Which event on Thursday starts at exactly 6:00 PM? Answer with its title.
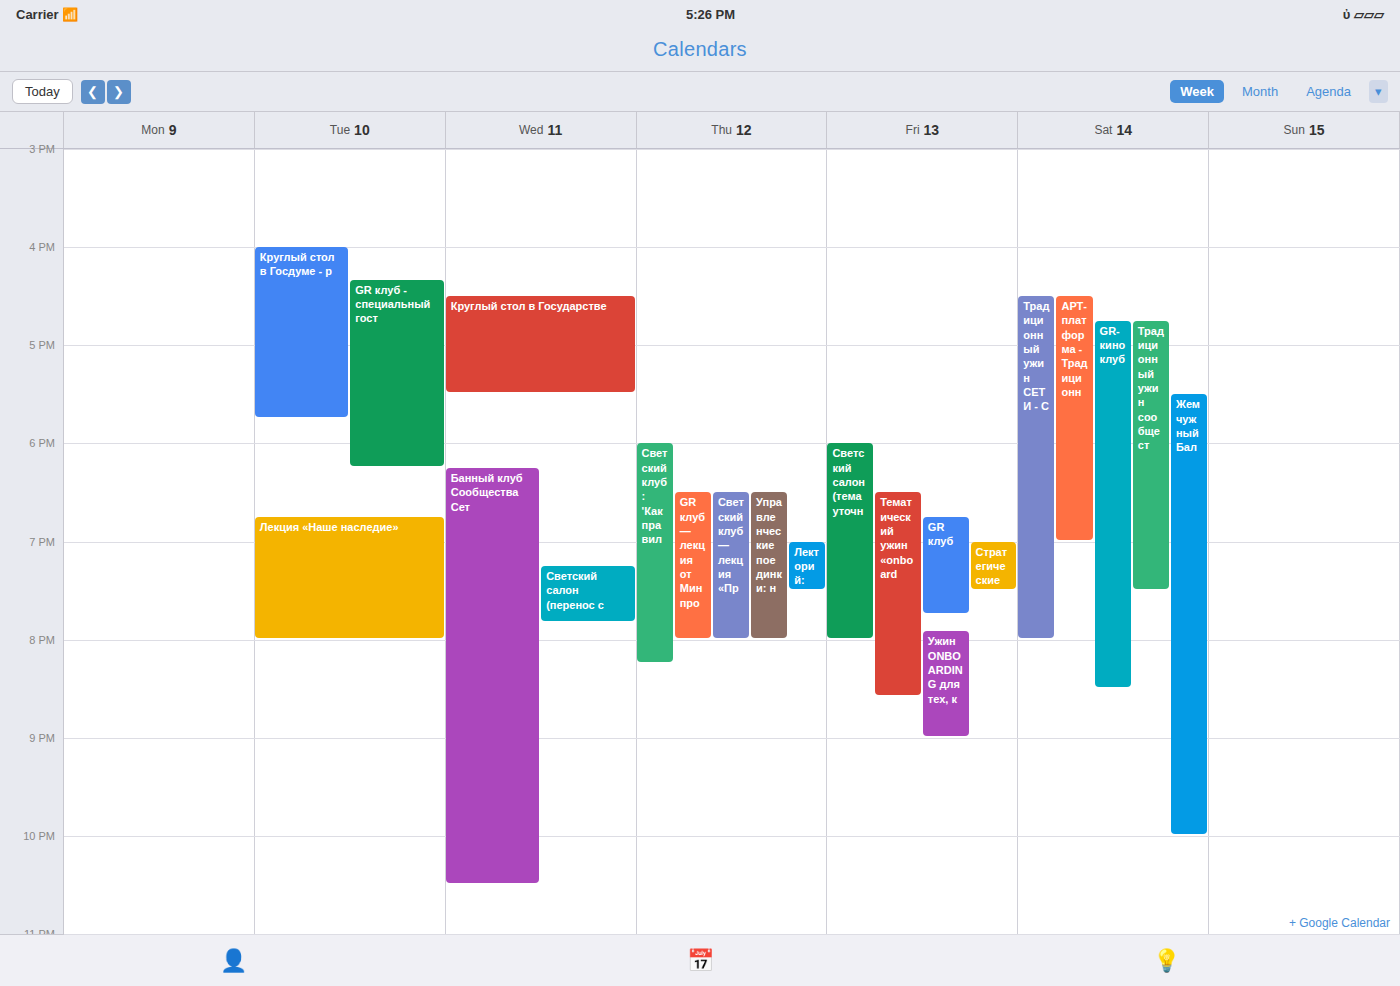
"Светский клуб: 'Как правил"